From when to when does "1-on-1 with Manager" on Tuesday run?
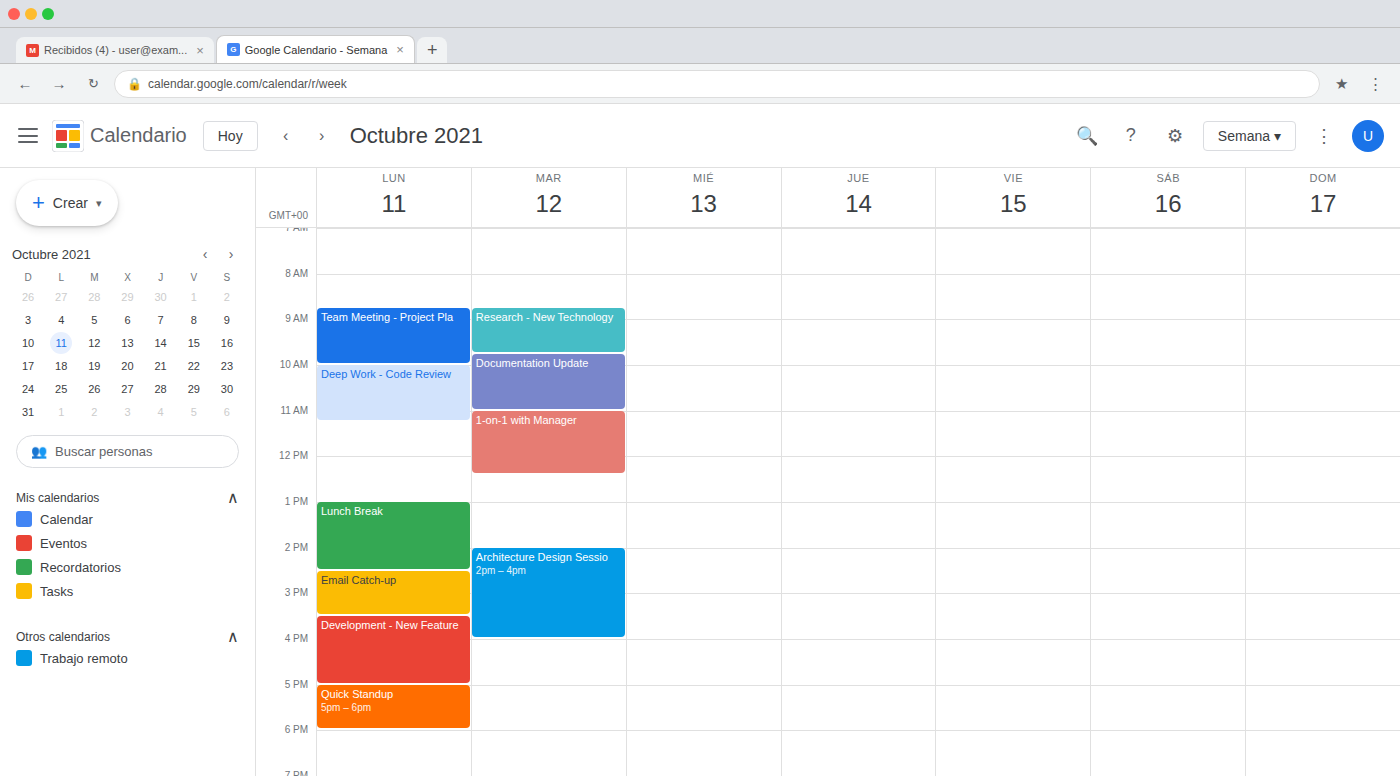
11:00 to 12:25